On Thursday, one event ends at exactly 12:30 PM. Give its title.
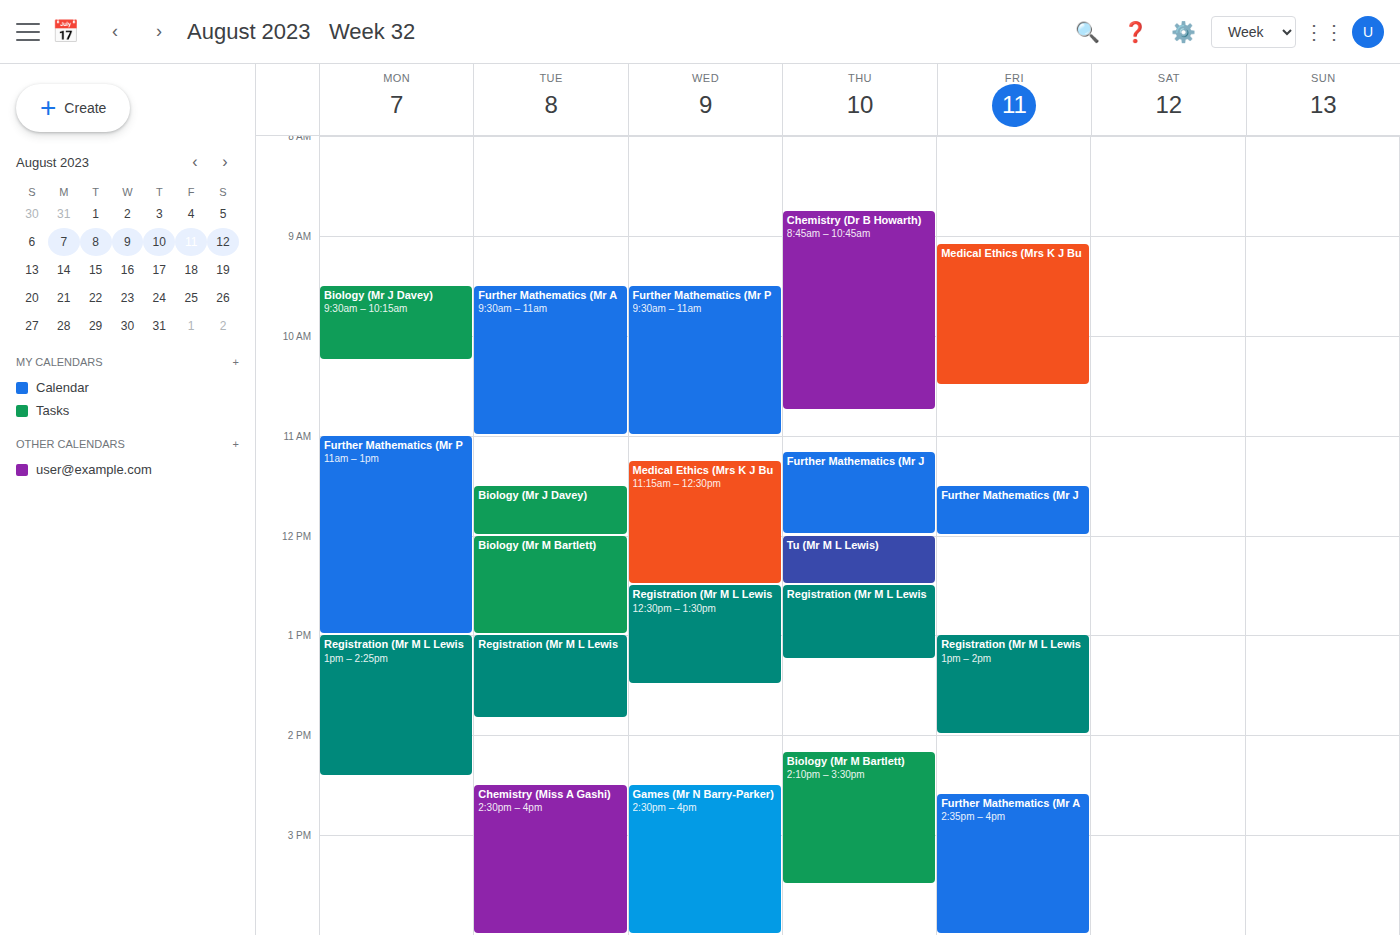
"Tu (Mr M L Lewis)"